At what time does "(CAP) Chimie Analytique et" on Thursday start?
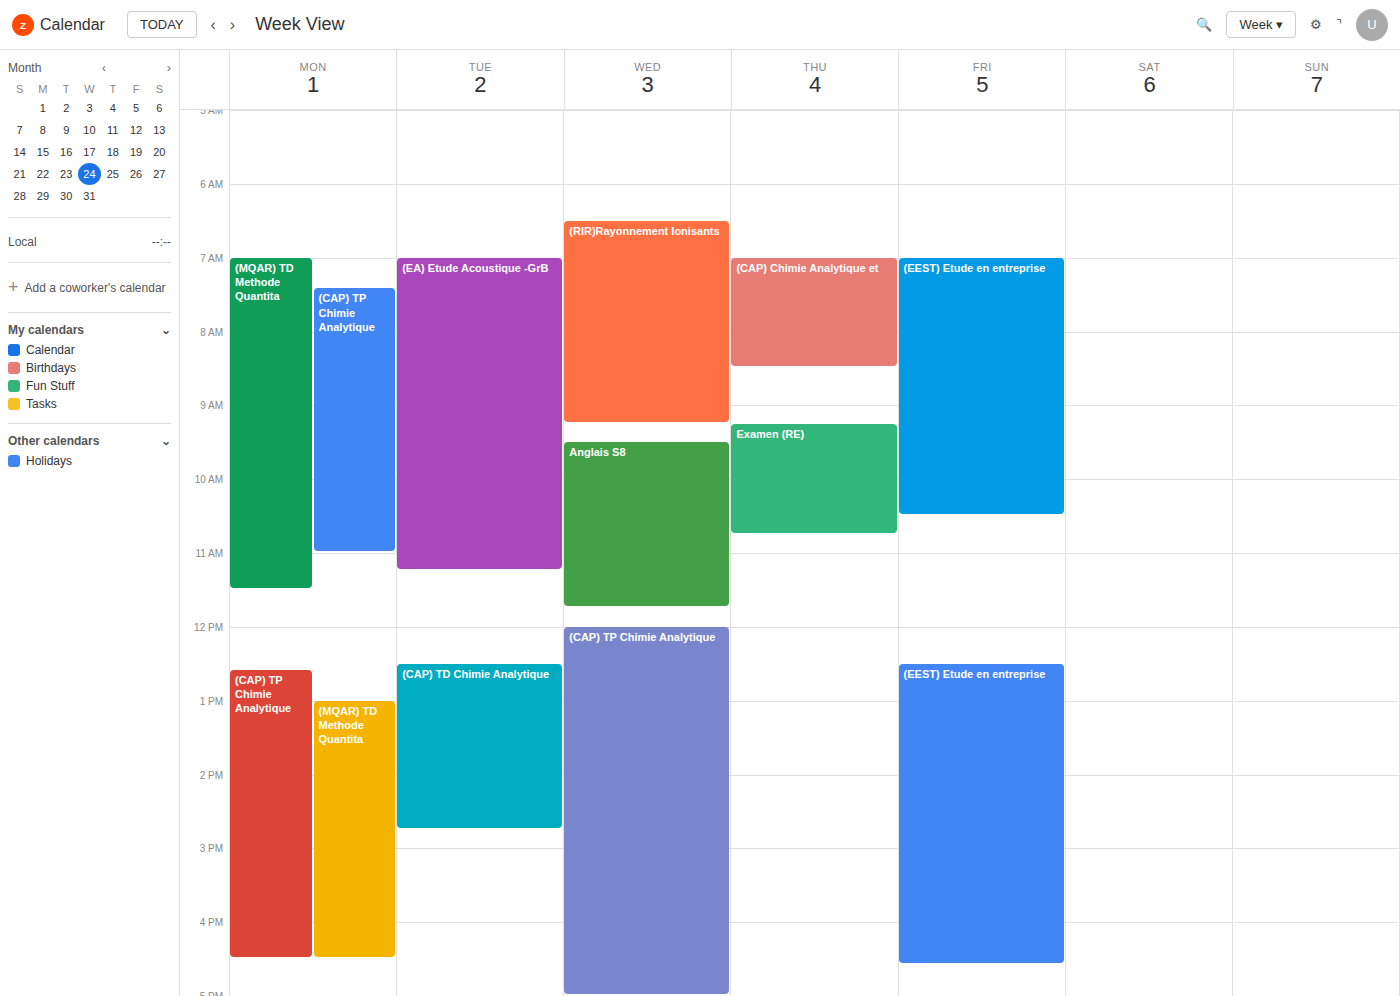
7:00 AM